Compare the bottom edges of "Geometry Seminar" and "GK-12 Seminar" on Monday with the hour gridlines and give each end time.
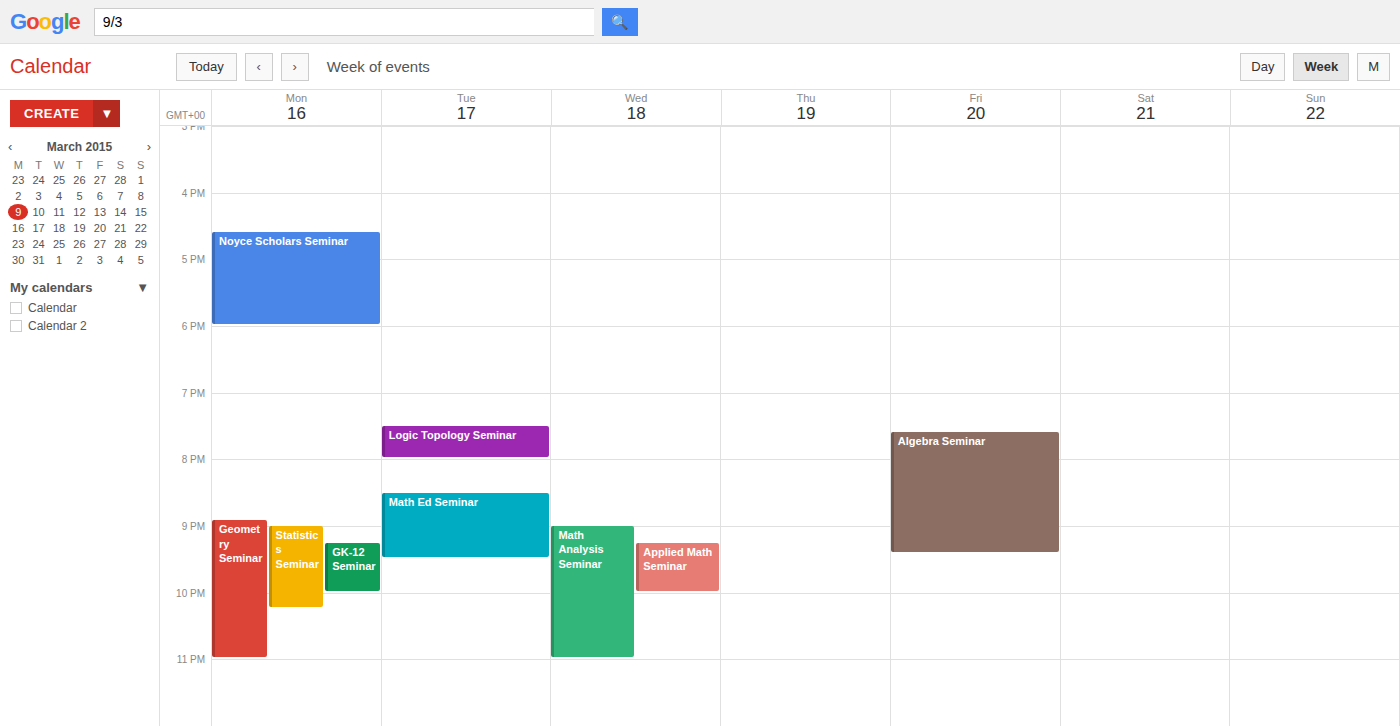
"Geometry Seminar": 11:00 PM, exactly on the 11 PM line. "GK-12 Seminar": 10:00 PM, exactly on the 10 PM line.